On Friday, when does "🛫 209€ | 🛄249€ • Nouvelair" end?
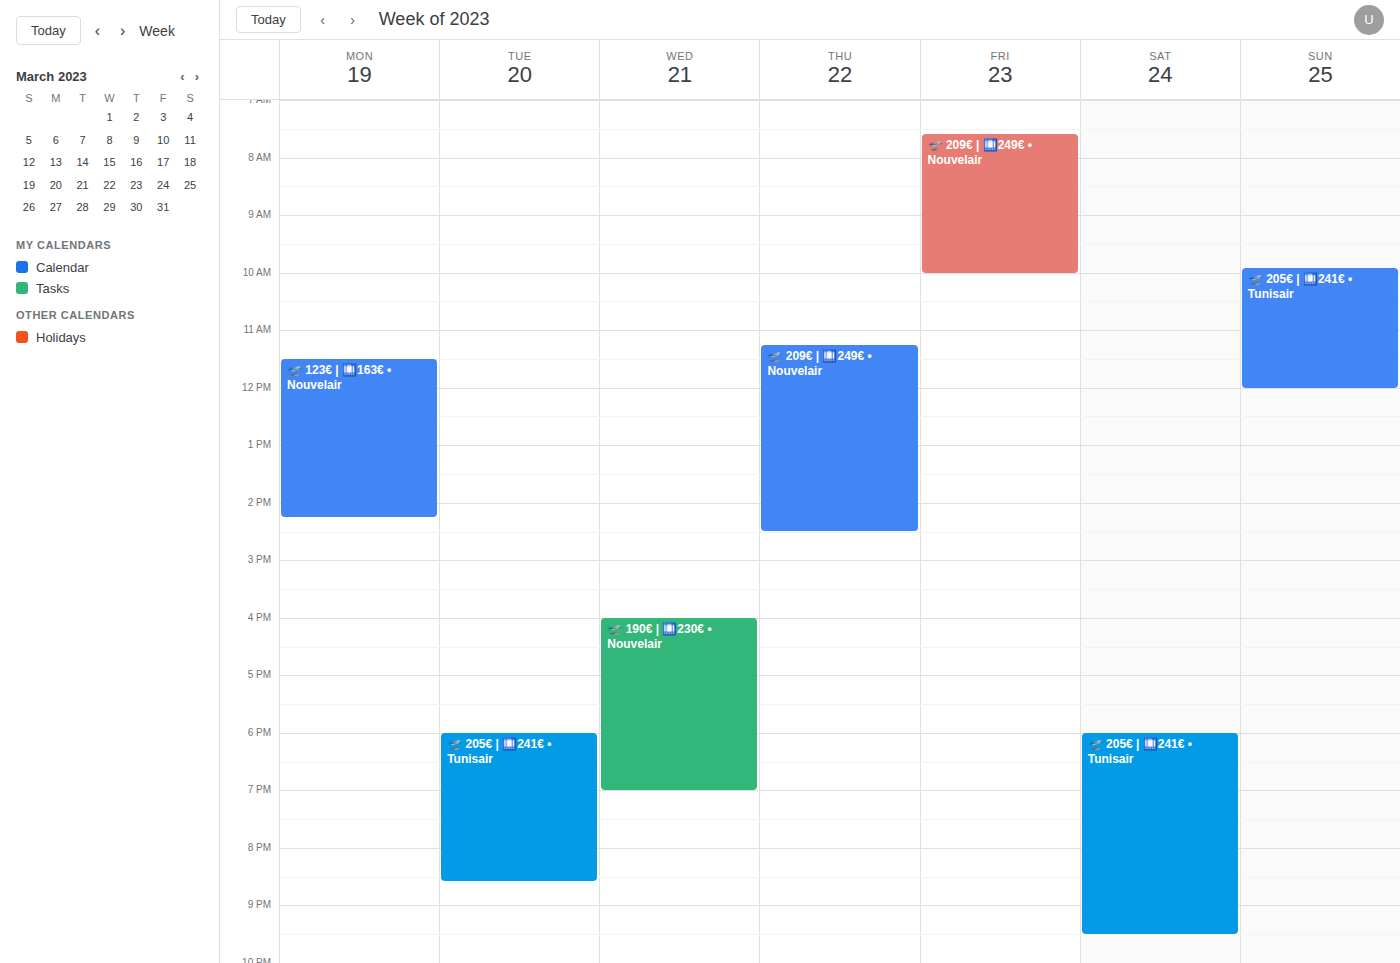
10:00 AM